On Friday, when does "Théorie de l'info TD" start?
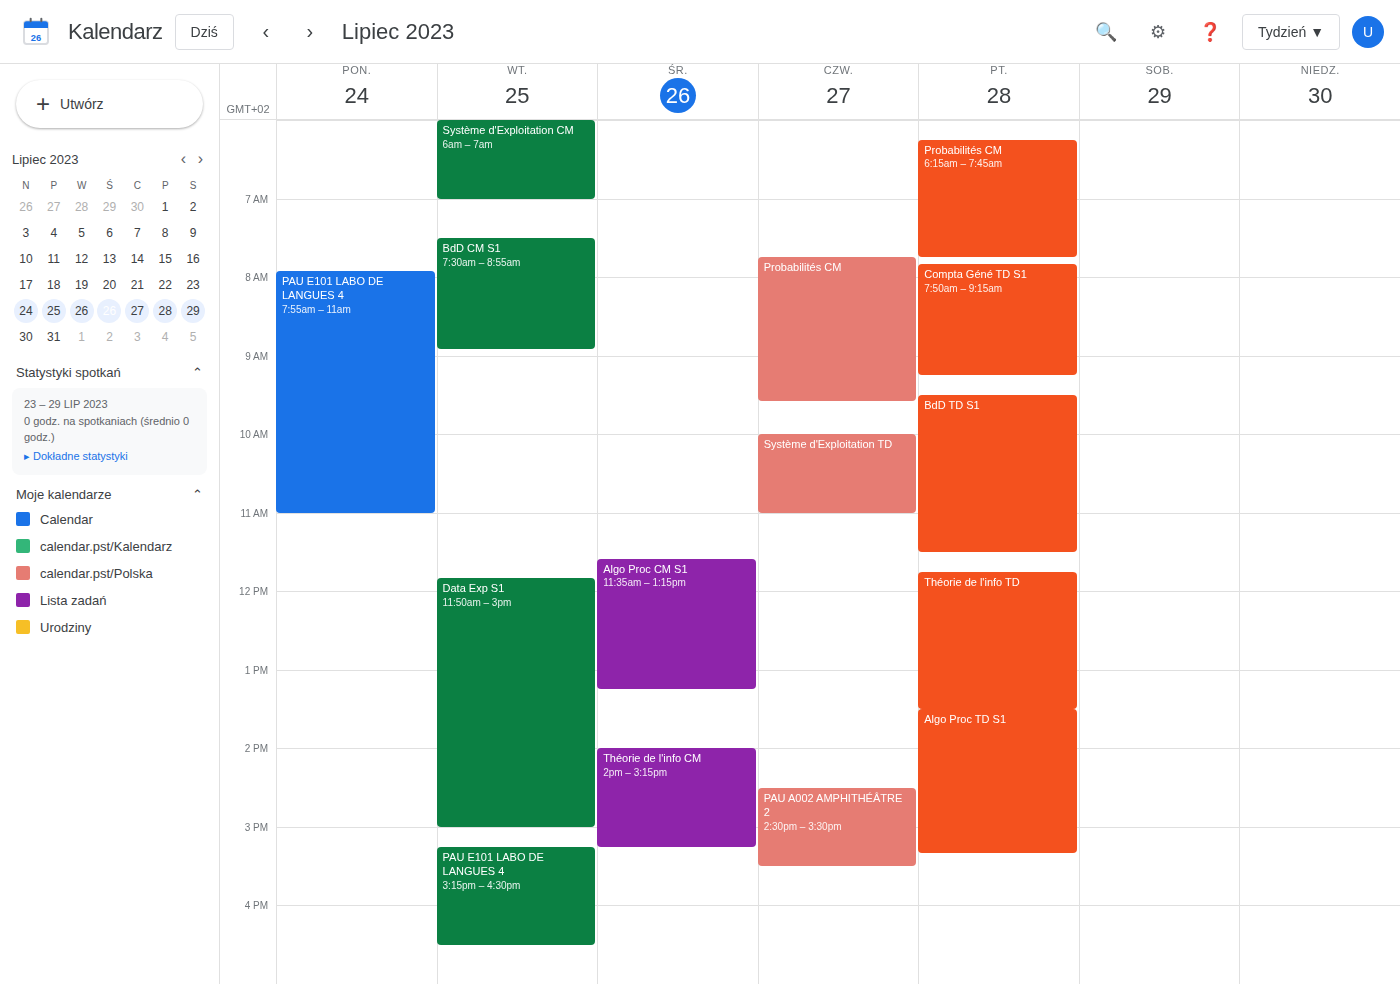
11:45